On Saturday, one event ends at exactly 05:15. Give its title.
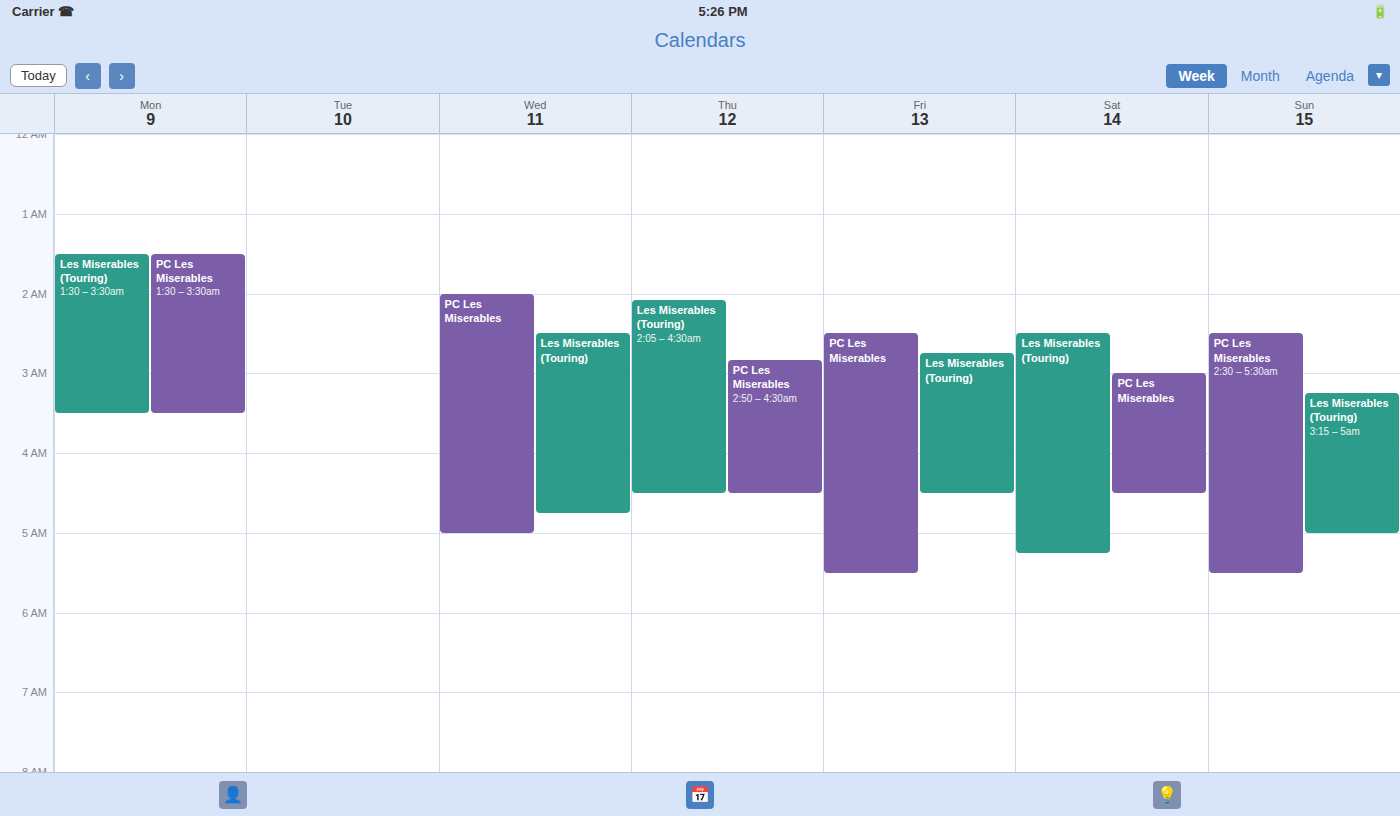
"Les Miserables (Touring)"